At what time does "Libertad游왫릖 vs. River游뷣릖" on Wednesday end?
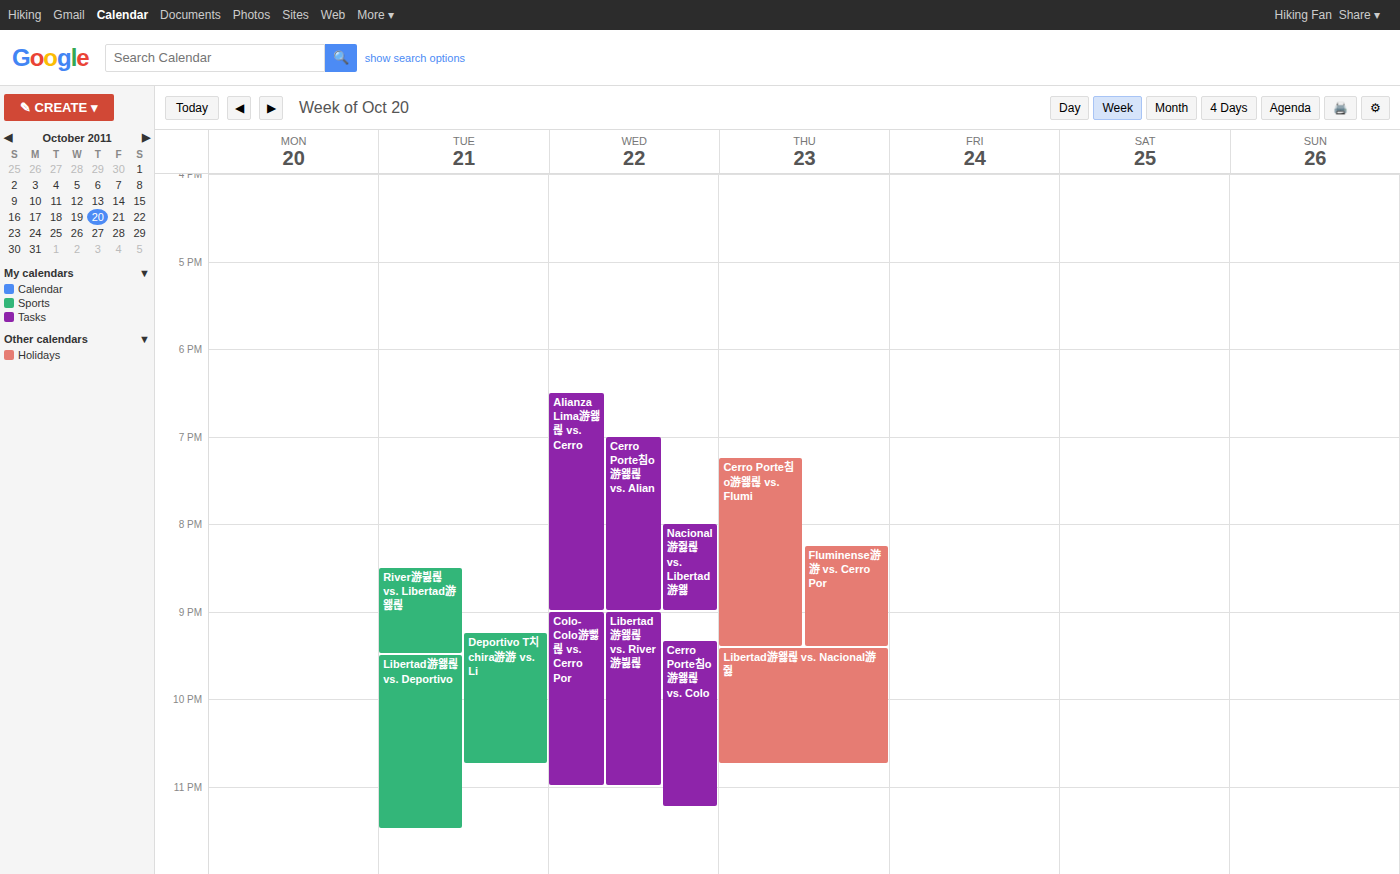
11:00 PM